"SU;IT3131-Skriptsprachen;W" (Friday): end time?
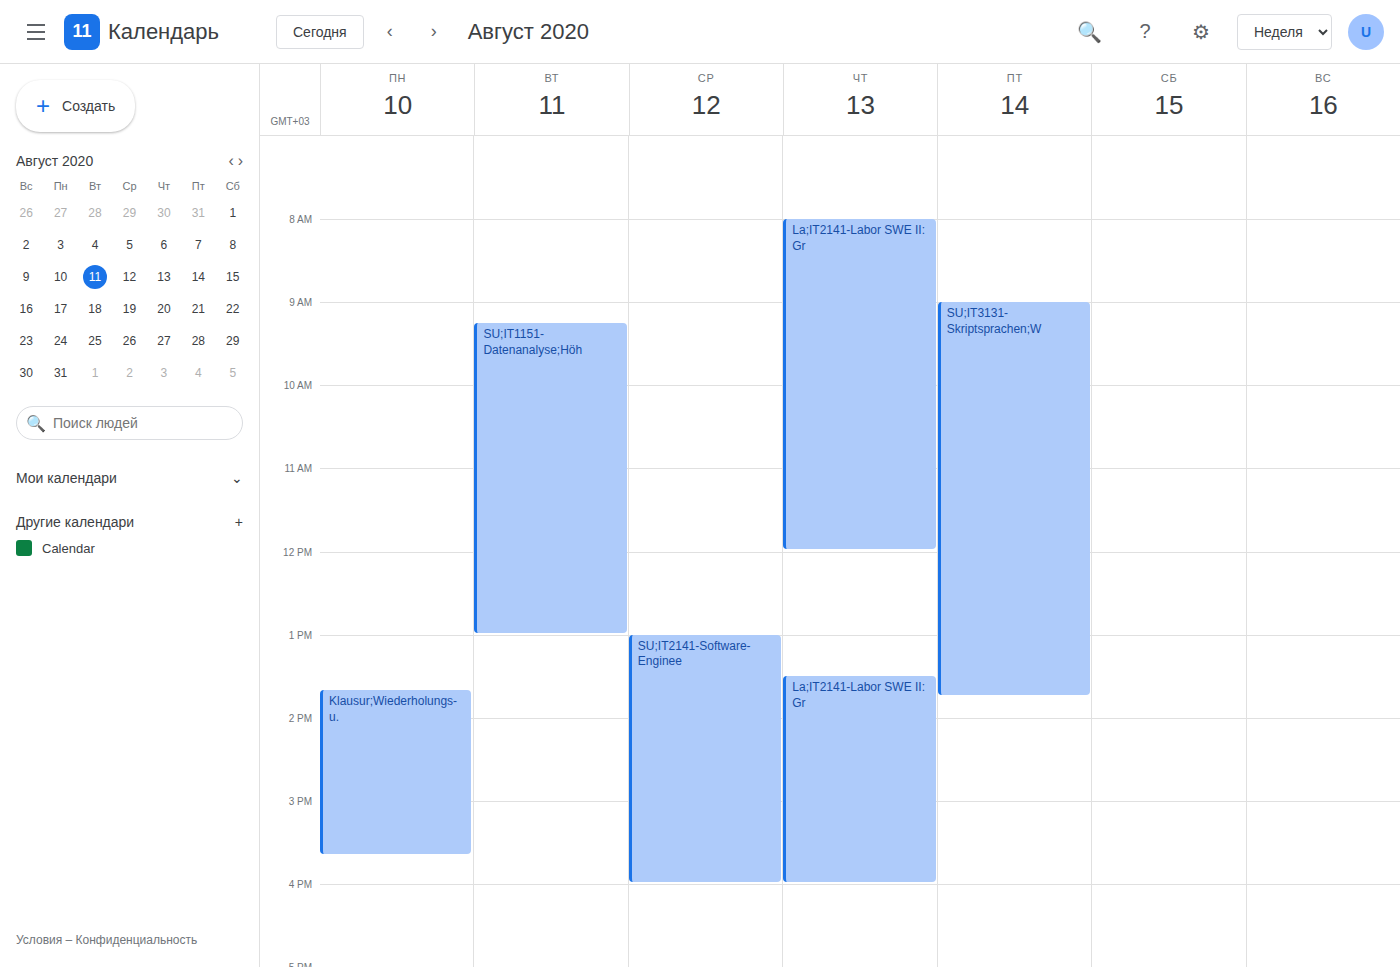
1:45 PM